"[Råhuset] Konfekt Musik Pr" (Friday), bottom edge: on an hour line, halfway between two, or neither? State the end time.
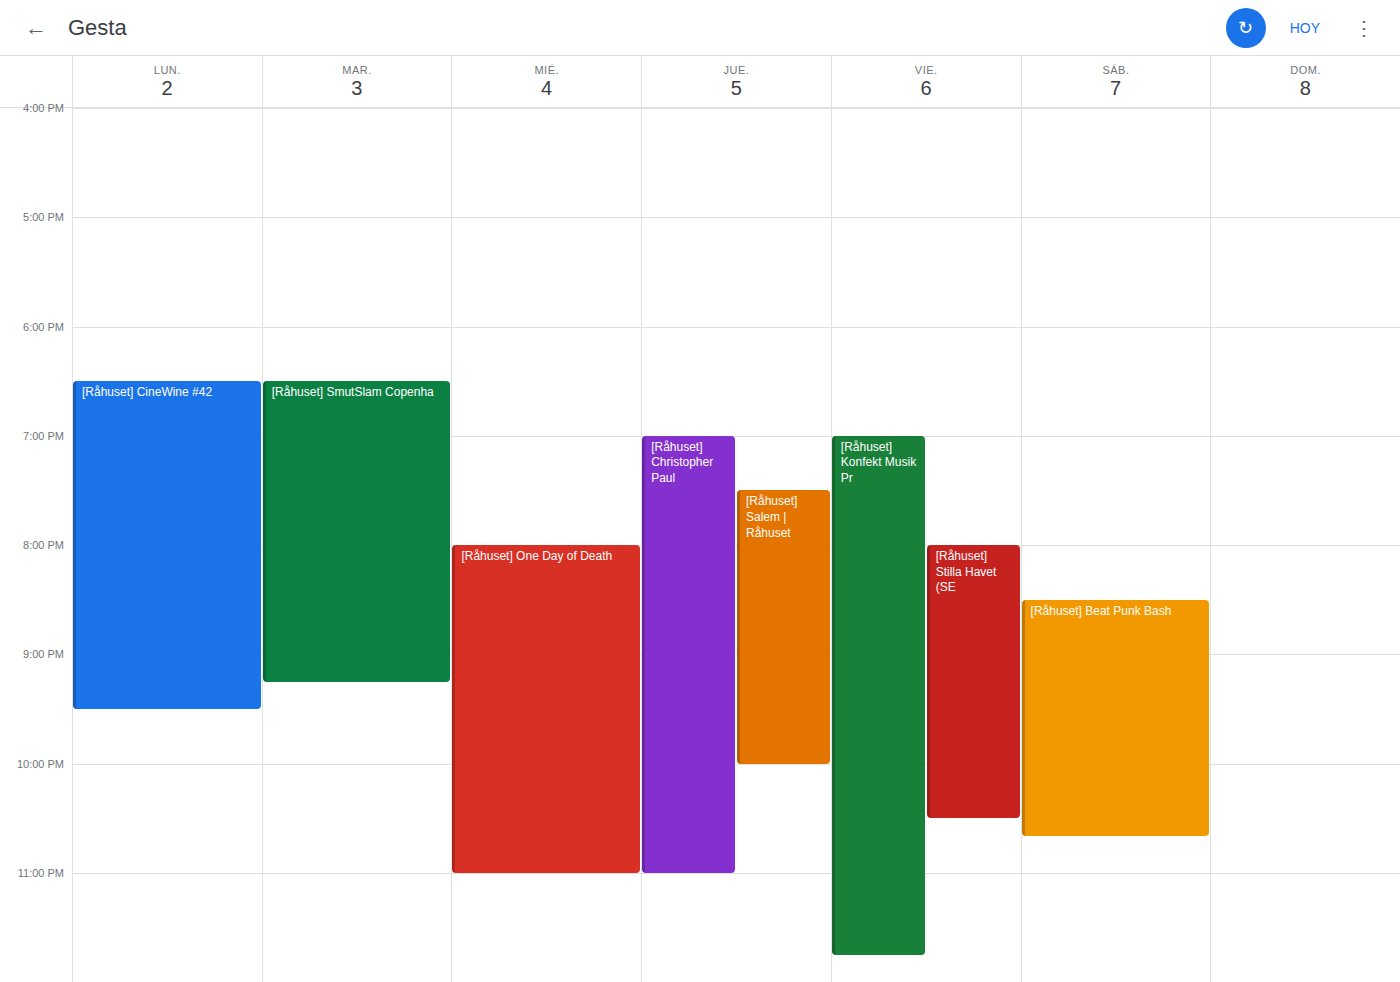
11:45 PM -- neither: three quarters of the way from the 11 PM line to the 12 AM line.